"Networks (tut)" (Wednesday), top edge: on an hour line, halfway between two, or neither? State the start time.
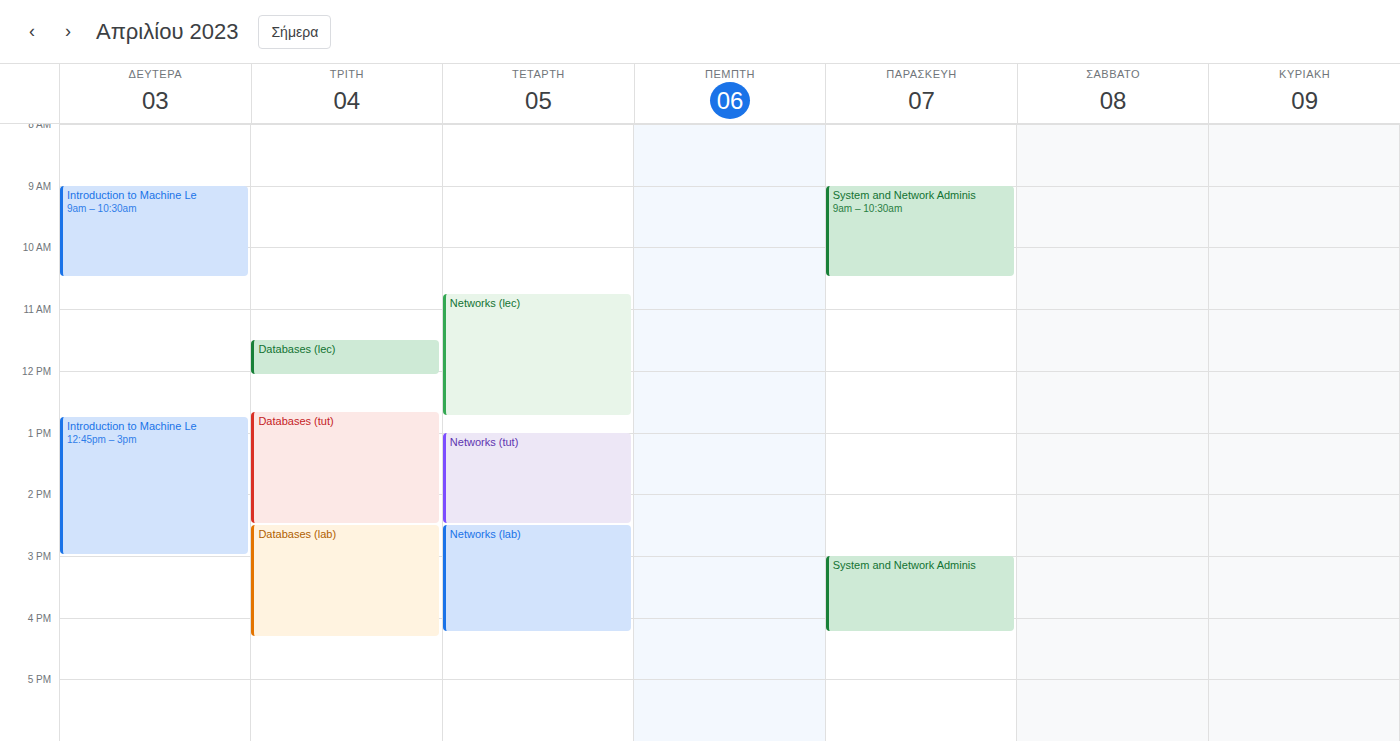
13:00 -- exactly on the 13:00 line.